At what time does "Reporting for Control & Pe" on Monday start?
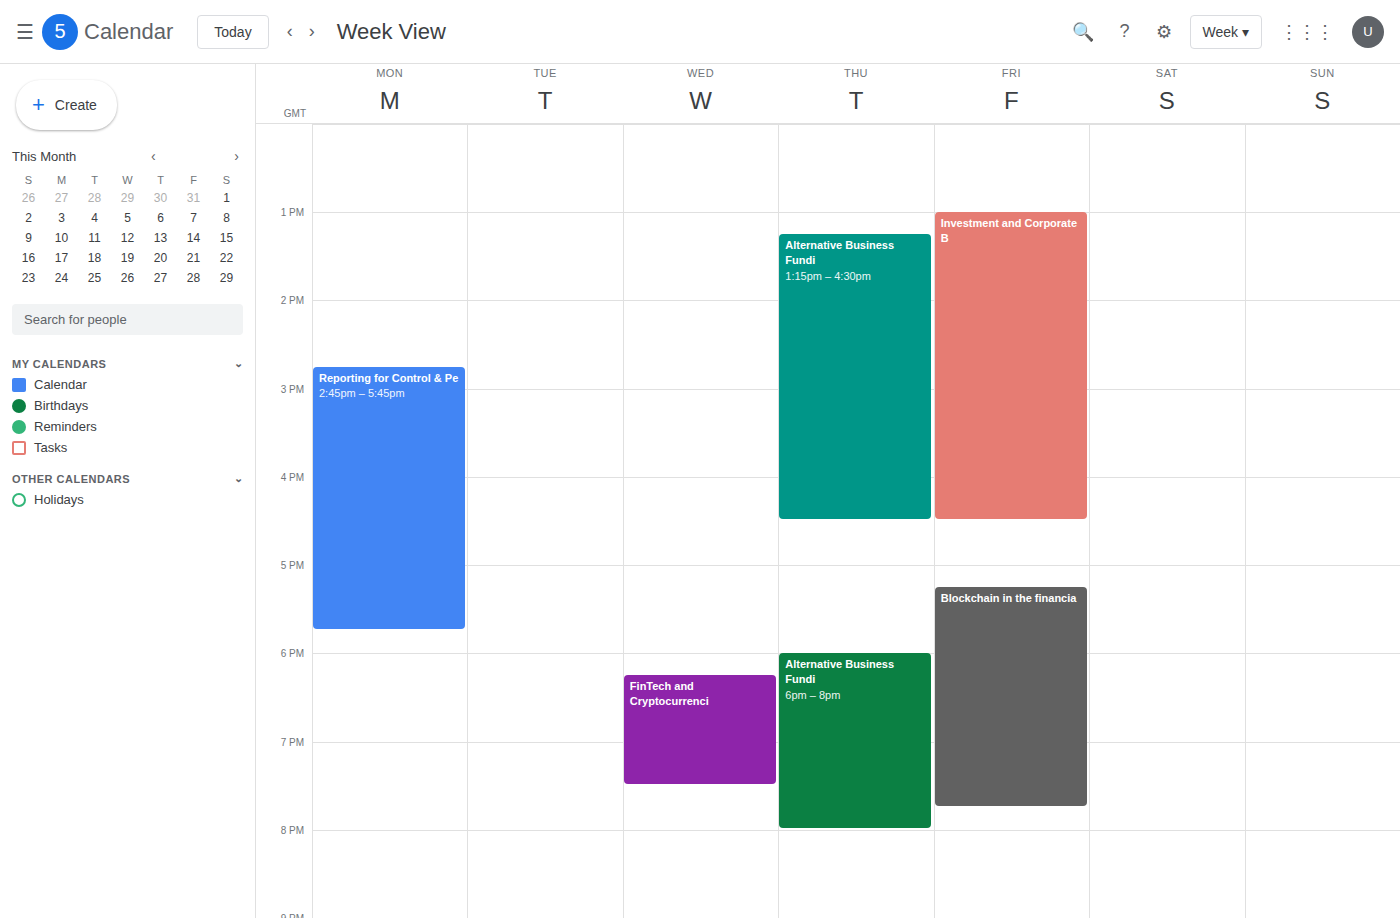
14:45